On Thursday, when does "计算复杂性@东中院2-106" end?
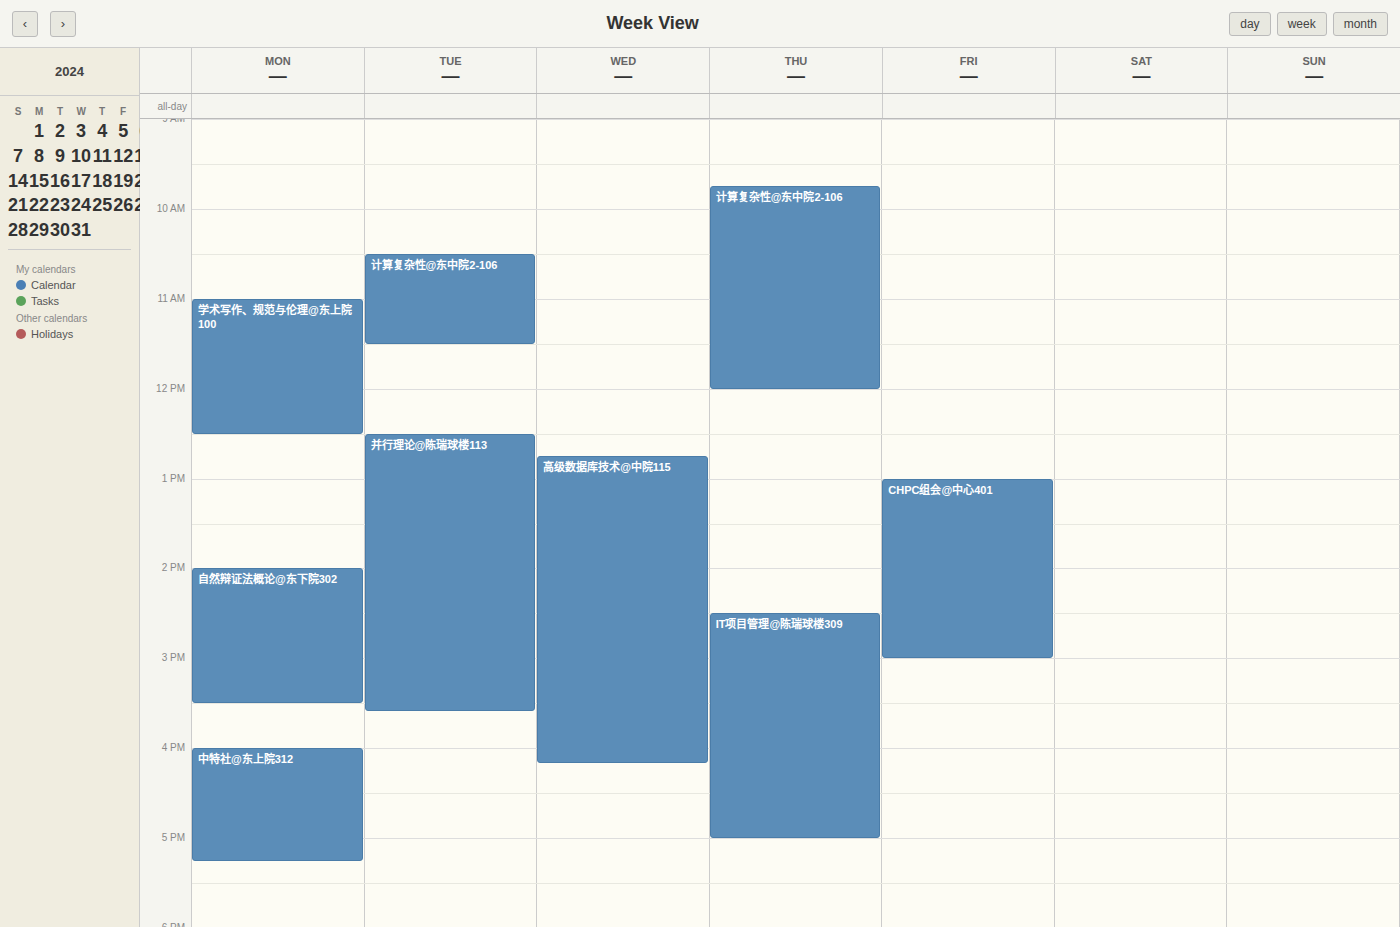
12:00 PM